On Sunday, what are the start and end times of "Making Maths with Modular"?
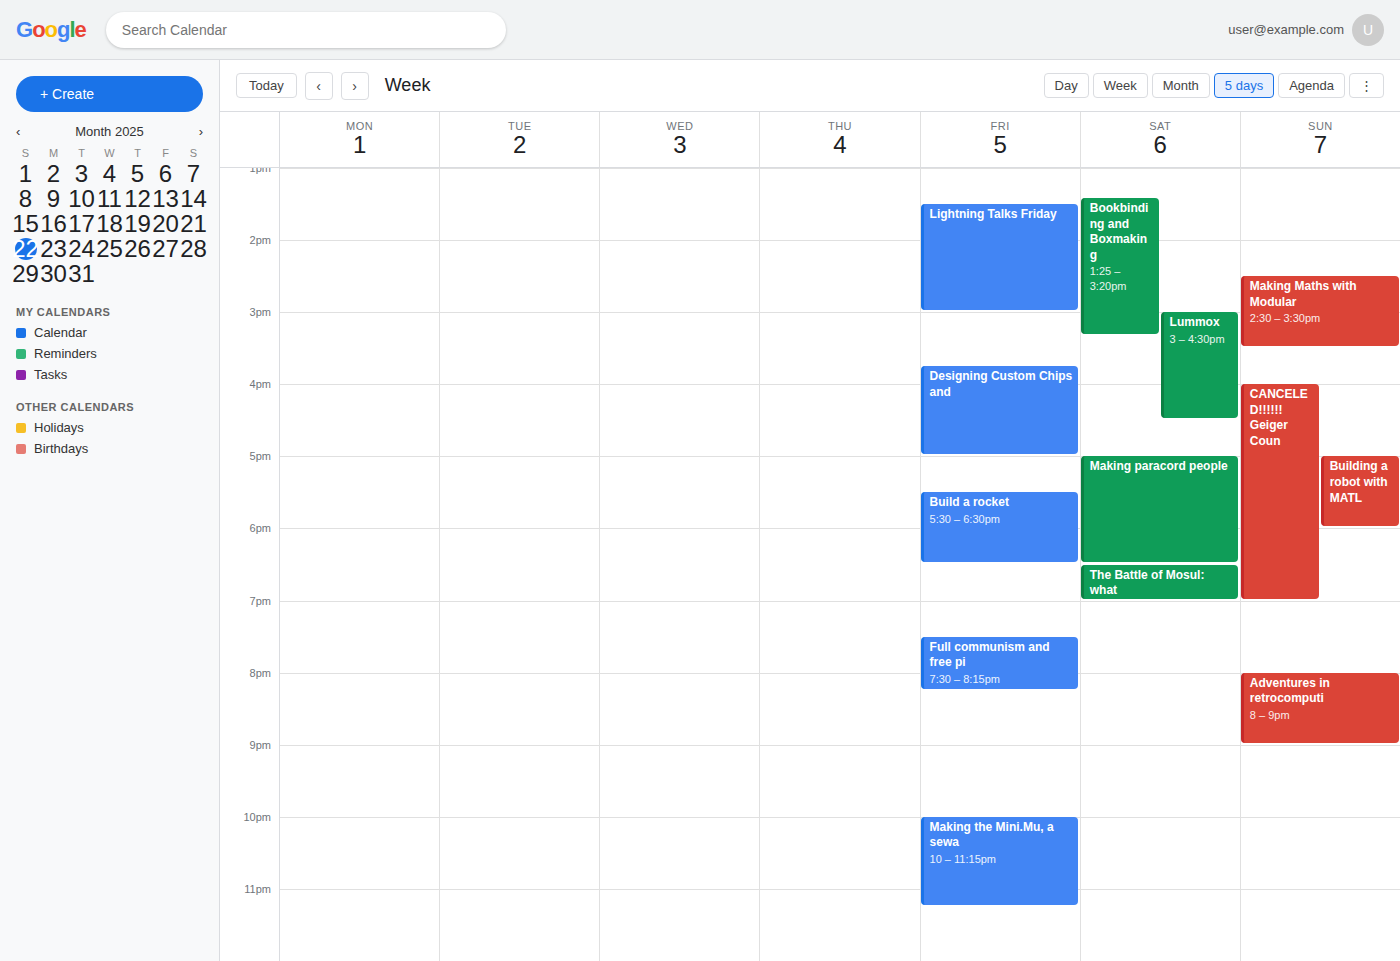
2:30 PM to 3:30 PM